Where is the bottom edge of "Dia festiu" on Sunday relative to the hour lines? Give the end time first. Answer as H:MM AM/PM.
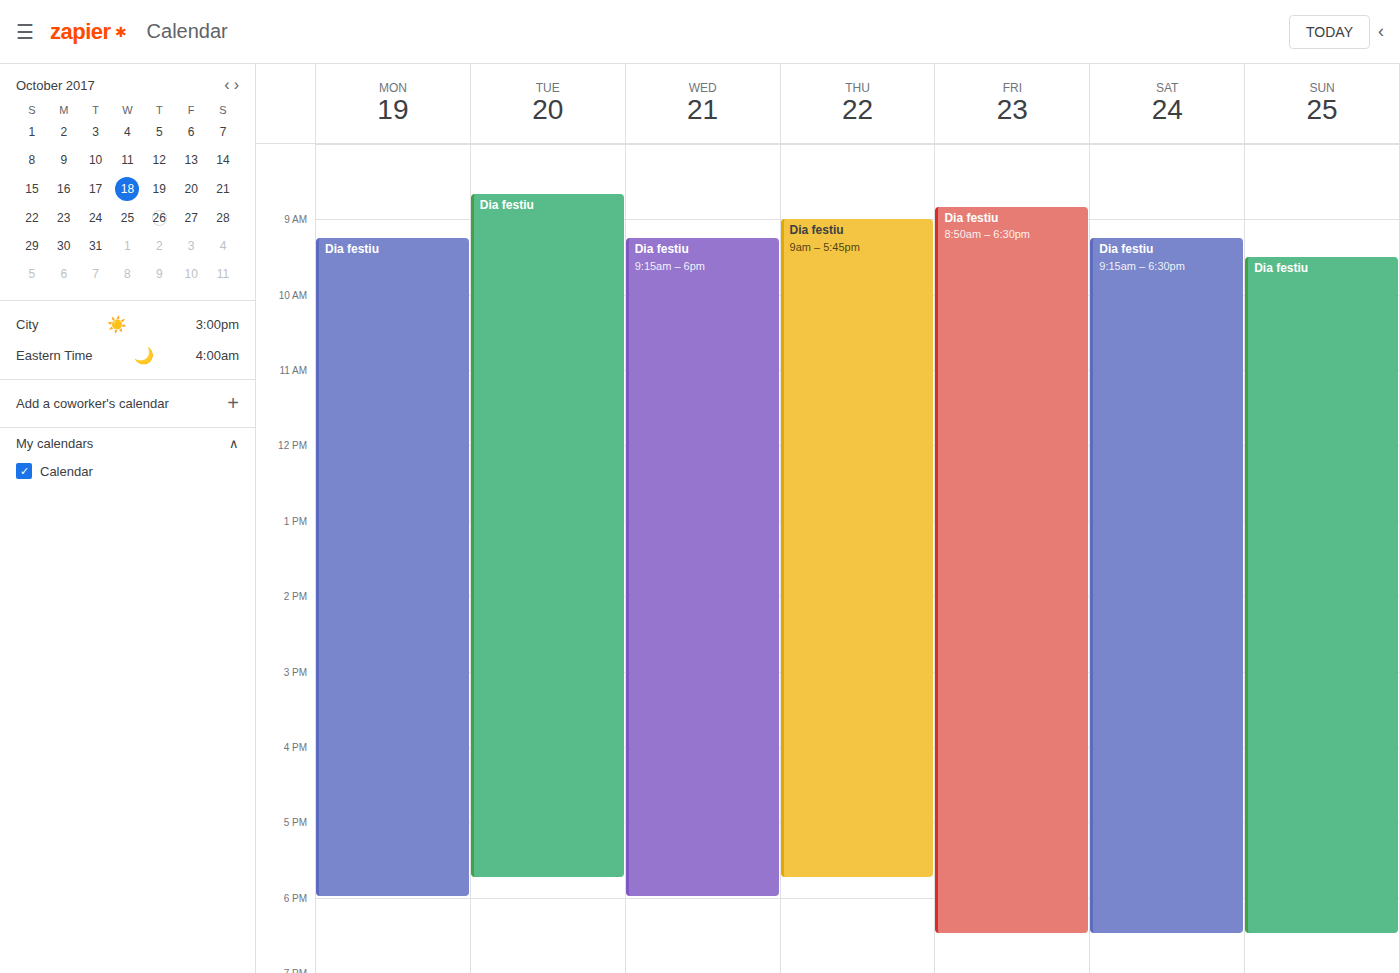
6:30 PM -- halfway between the 6 PM and 7 PM lines.